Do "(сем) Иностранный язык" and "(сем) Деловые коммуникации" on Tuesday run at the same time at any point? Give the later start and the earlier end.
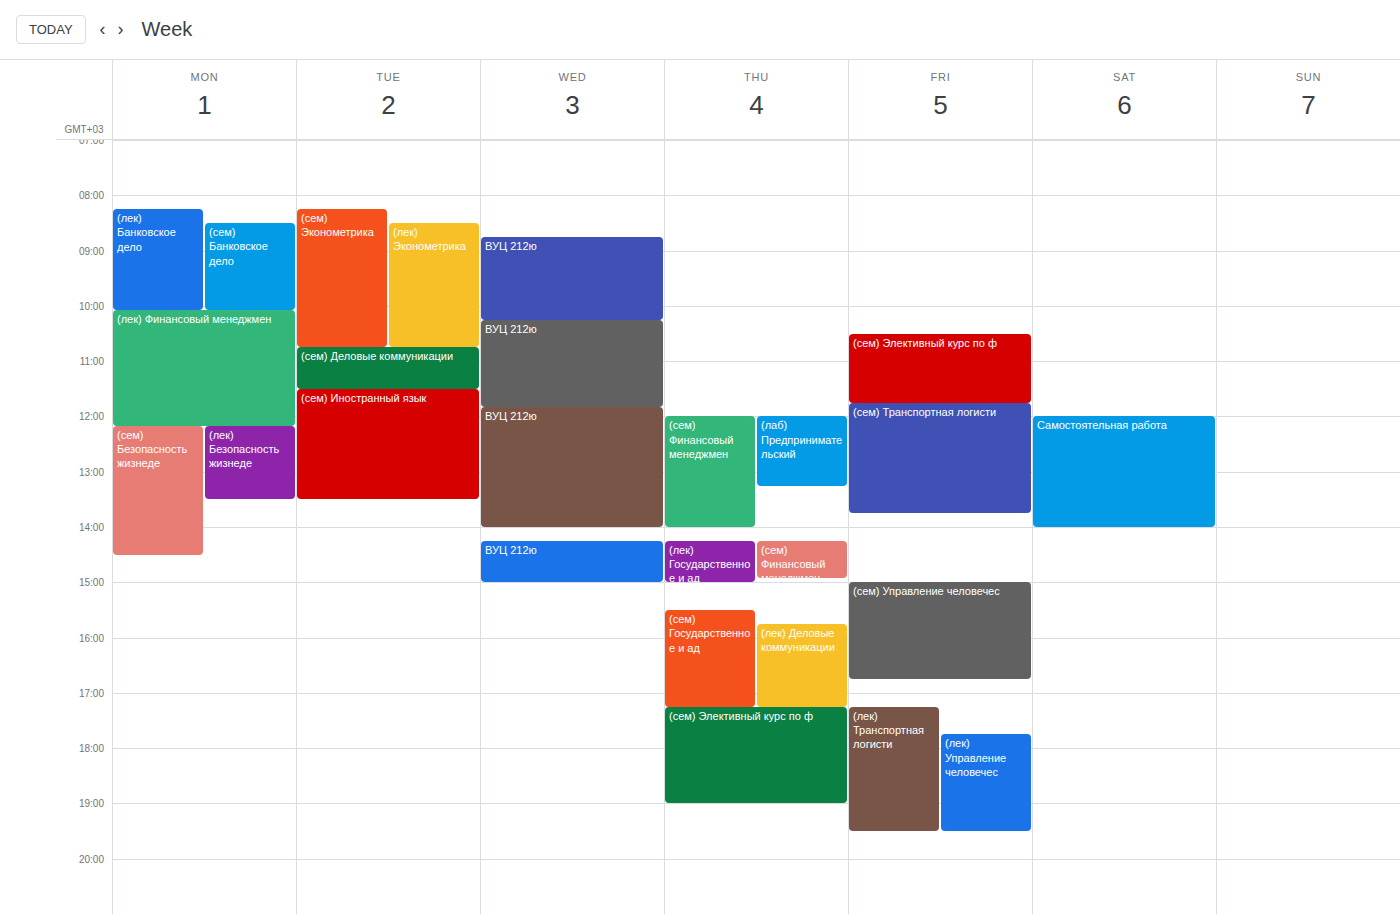
"(сем) Деловые коммуникации" ends at 11:30 AM, exactly when "(сем) Иностранный язык" starts -- they touch but do not overlap.